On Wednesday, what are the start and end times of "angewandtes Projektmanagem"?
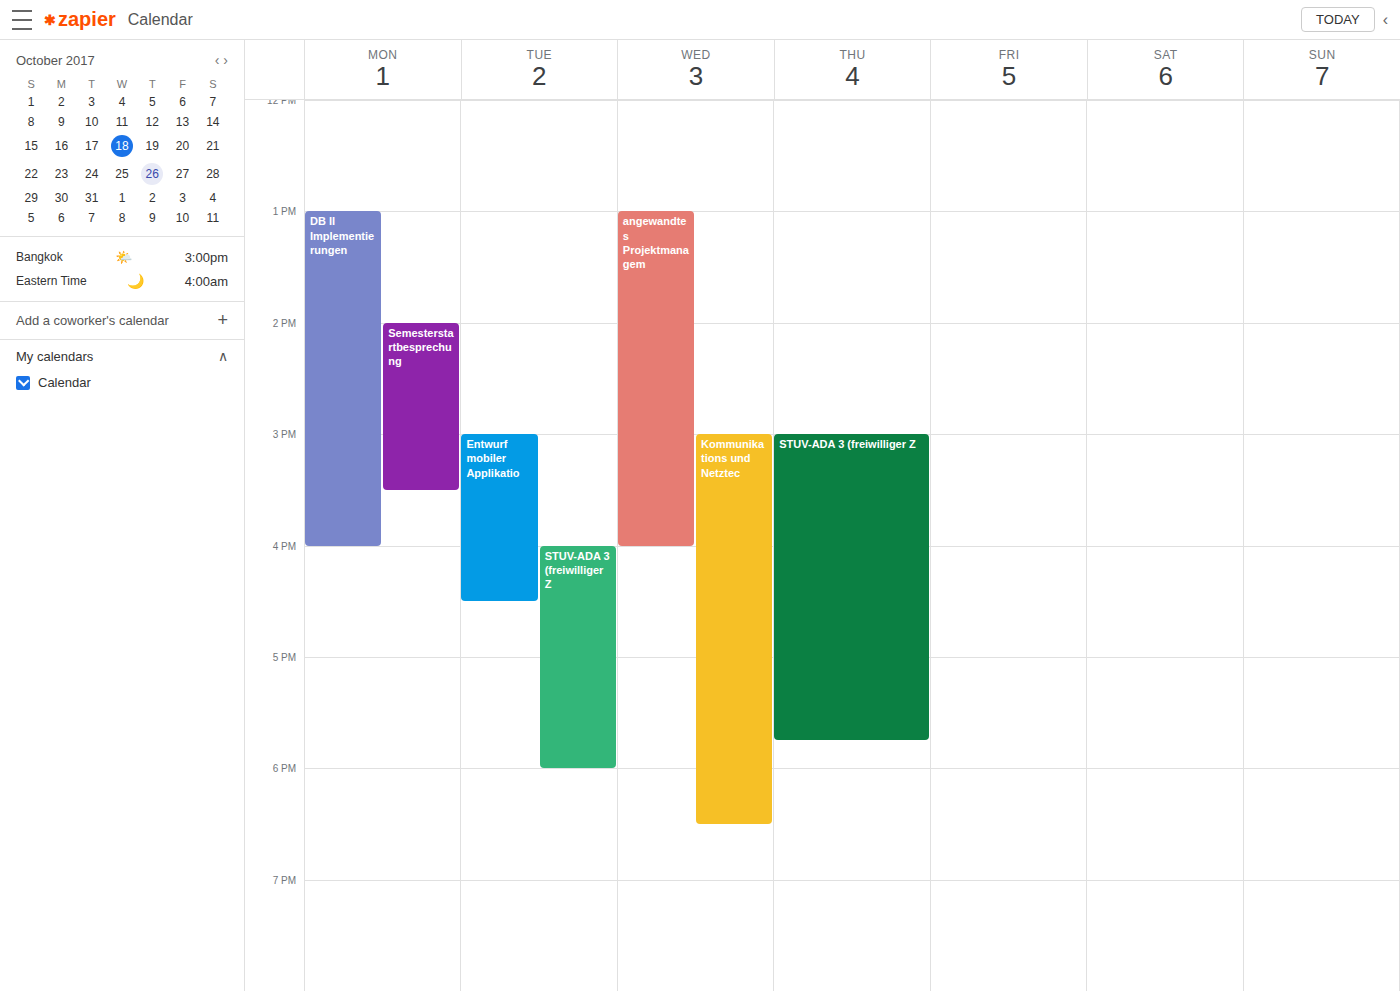
13:00 to 16:00